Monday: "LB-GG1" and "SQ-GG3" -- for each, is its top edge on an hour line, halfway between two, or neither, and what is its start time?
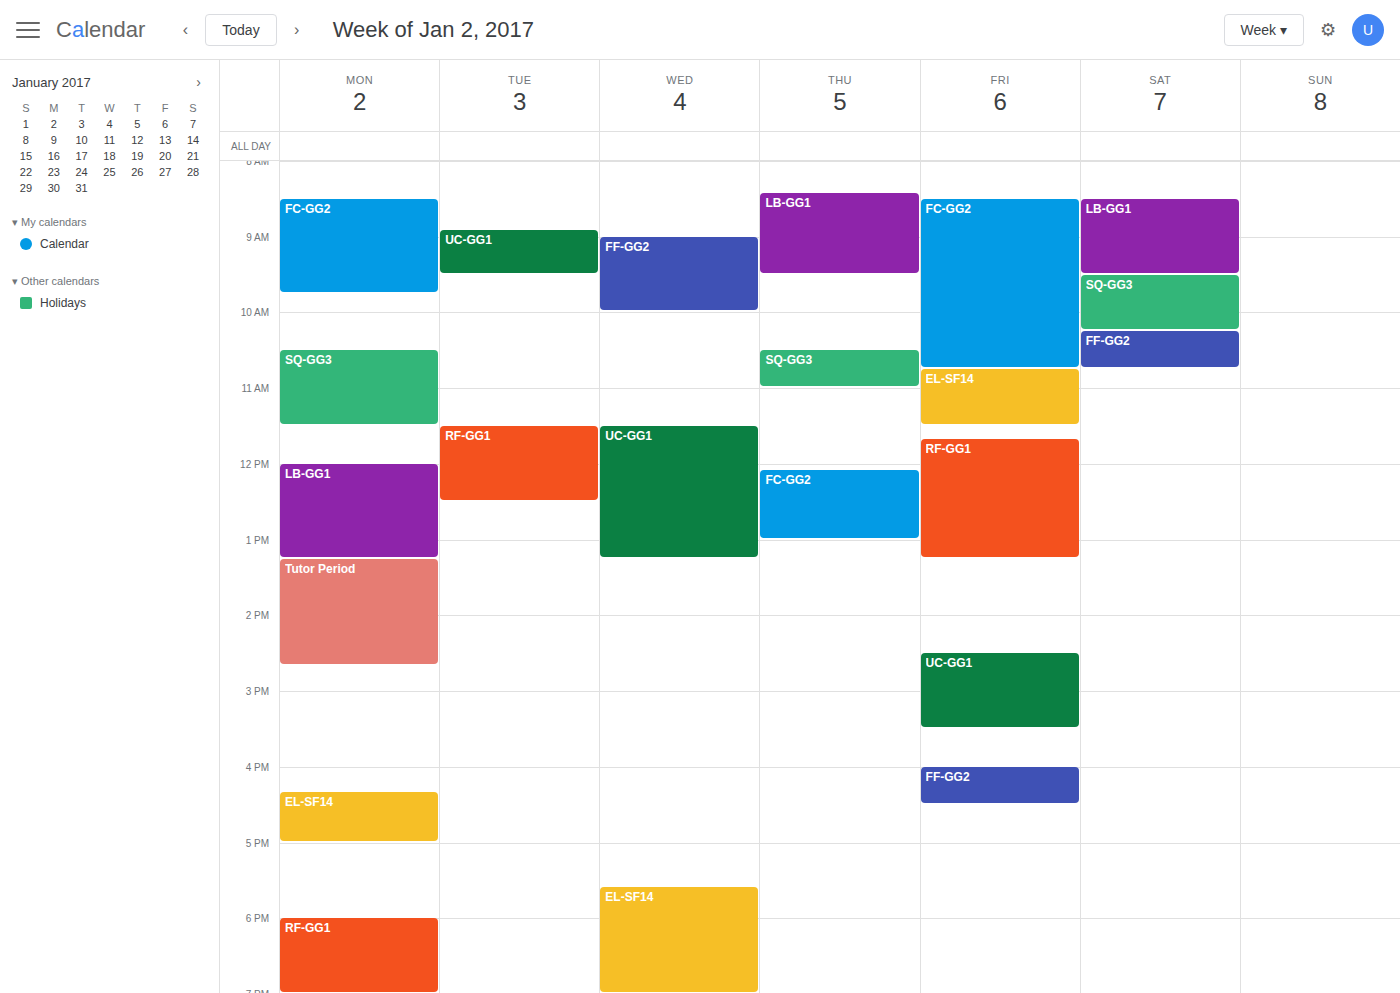
"LB-GG1": 12:00 PM, exactly on the 12 PM line. "SQ-GG3": 10:30 AM, halfway between the 10 AM and 11 AM lines.